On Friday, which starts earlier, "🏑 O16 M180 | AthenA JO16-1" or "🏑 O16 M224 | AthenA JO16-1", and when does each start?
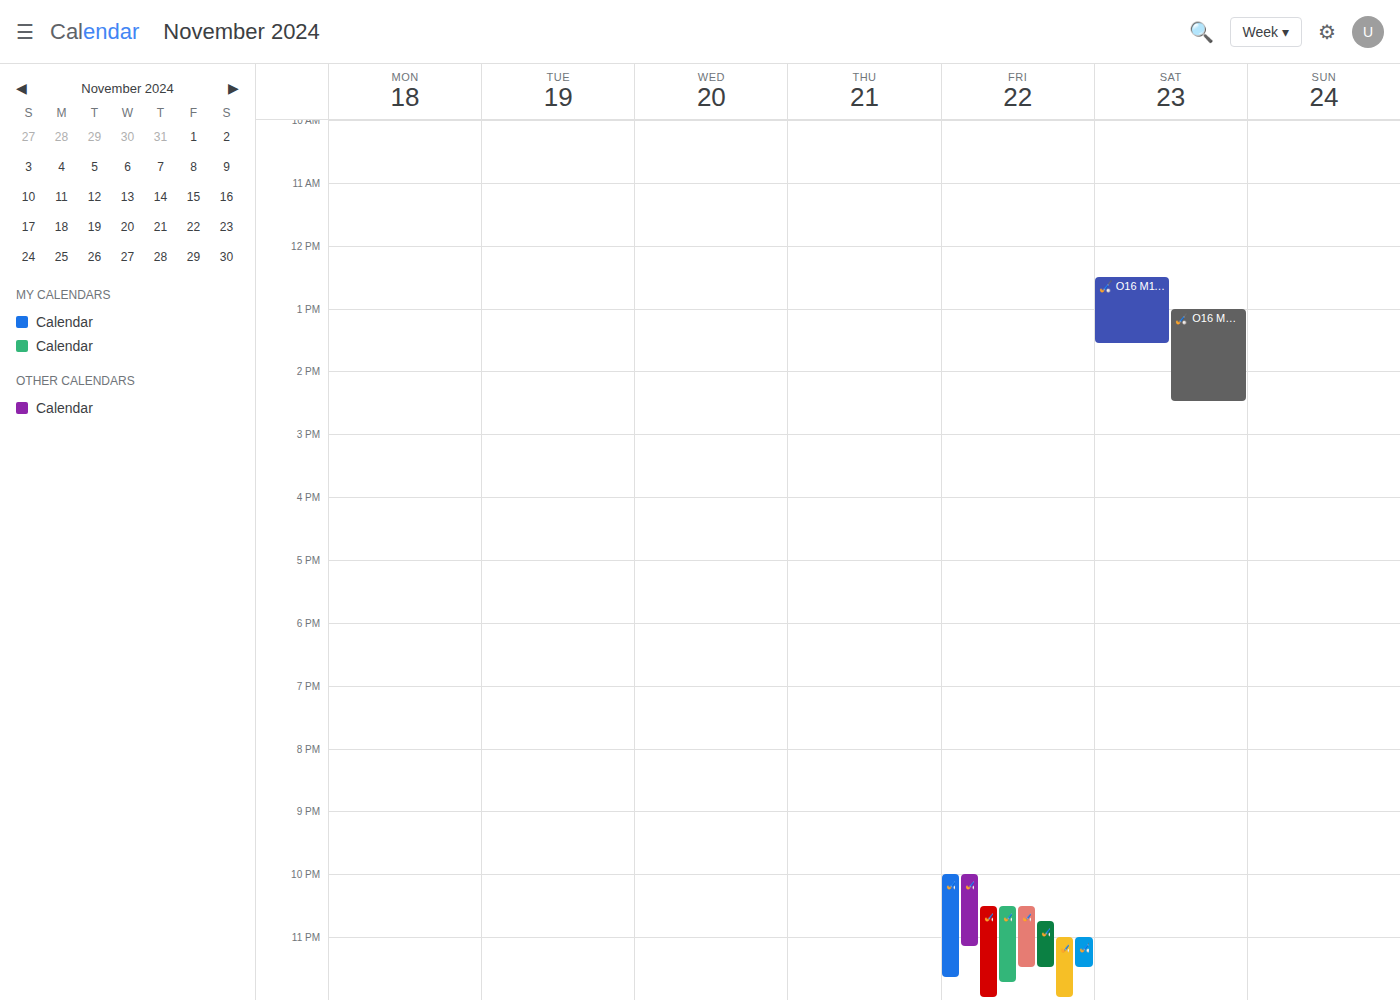
"🏑 O16 M180 | AthenA JO16-1" 10:45 PM; "🏑 O16 M224 | AthenA JO16-1" 11:00 PM.